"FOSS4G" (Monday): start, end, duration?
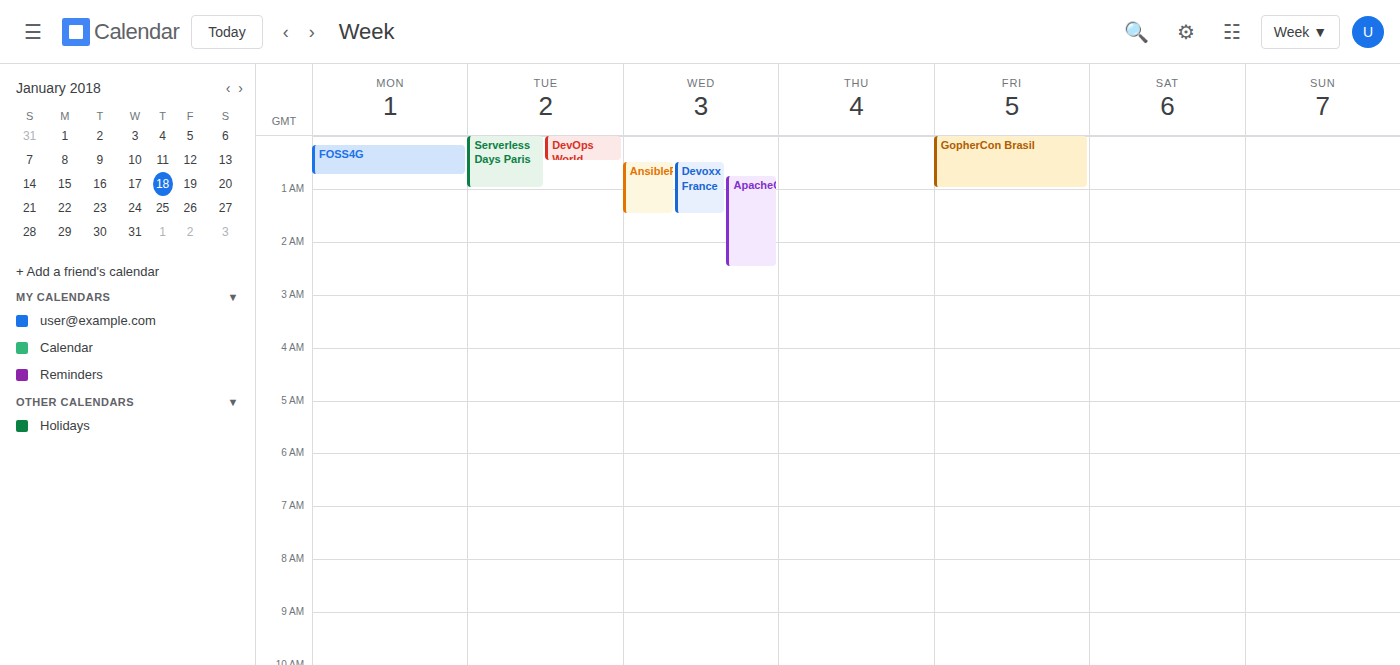
00:10 to 00:45, 35 minutes